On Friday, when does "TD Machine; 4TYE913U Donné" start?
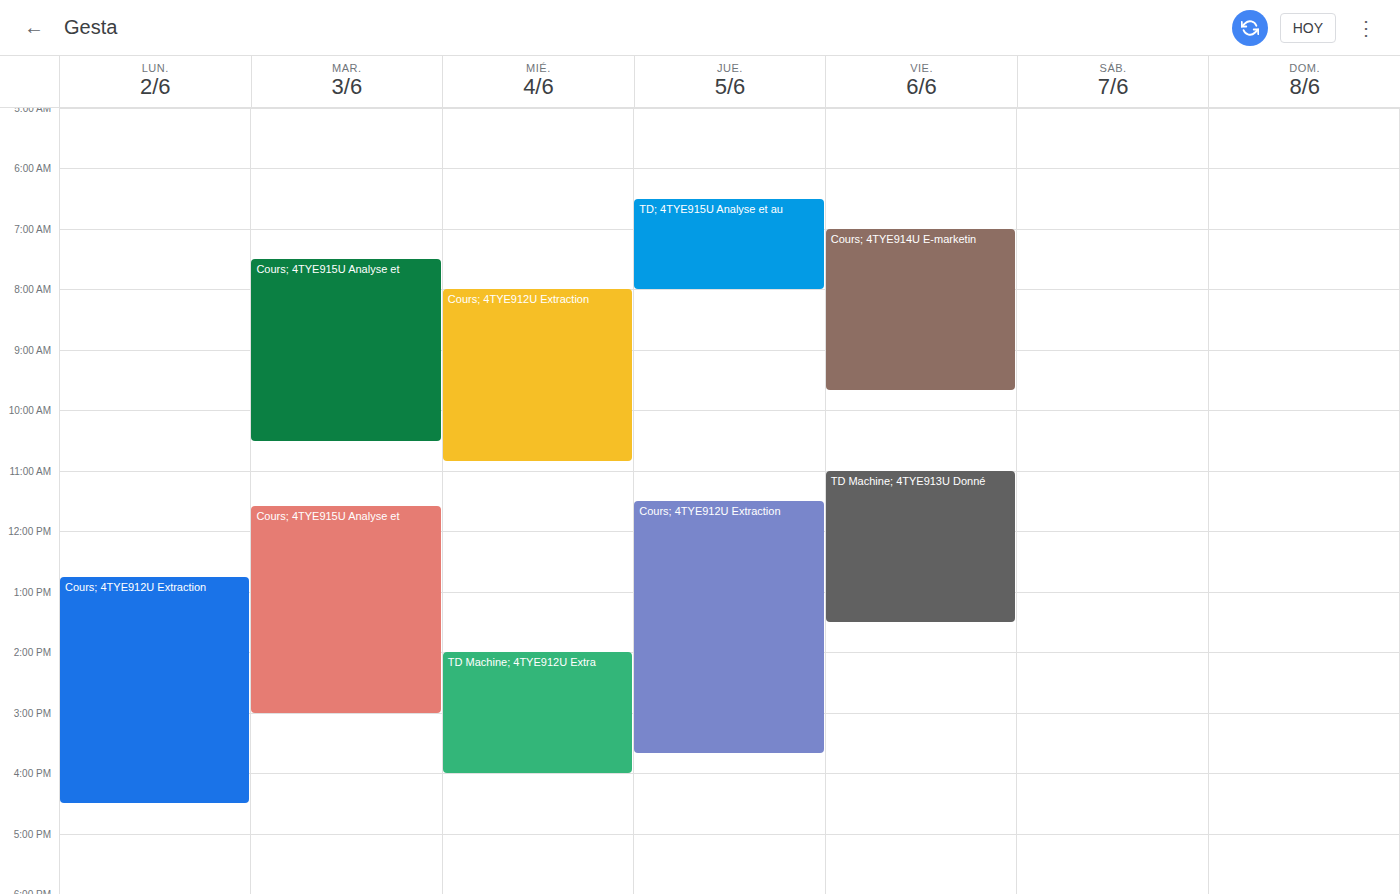
11:00 AM